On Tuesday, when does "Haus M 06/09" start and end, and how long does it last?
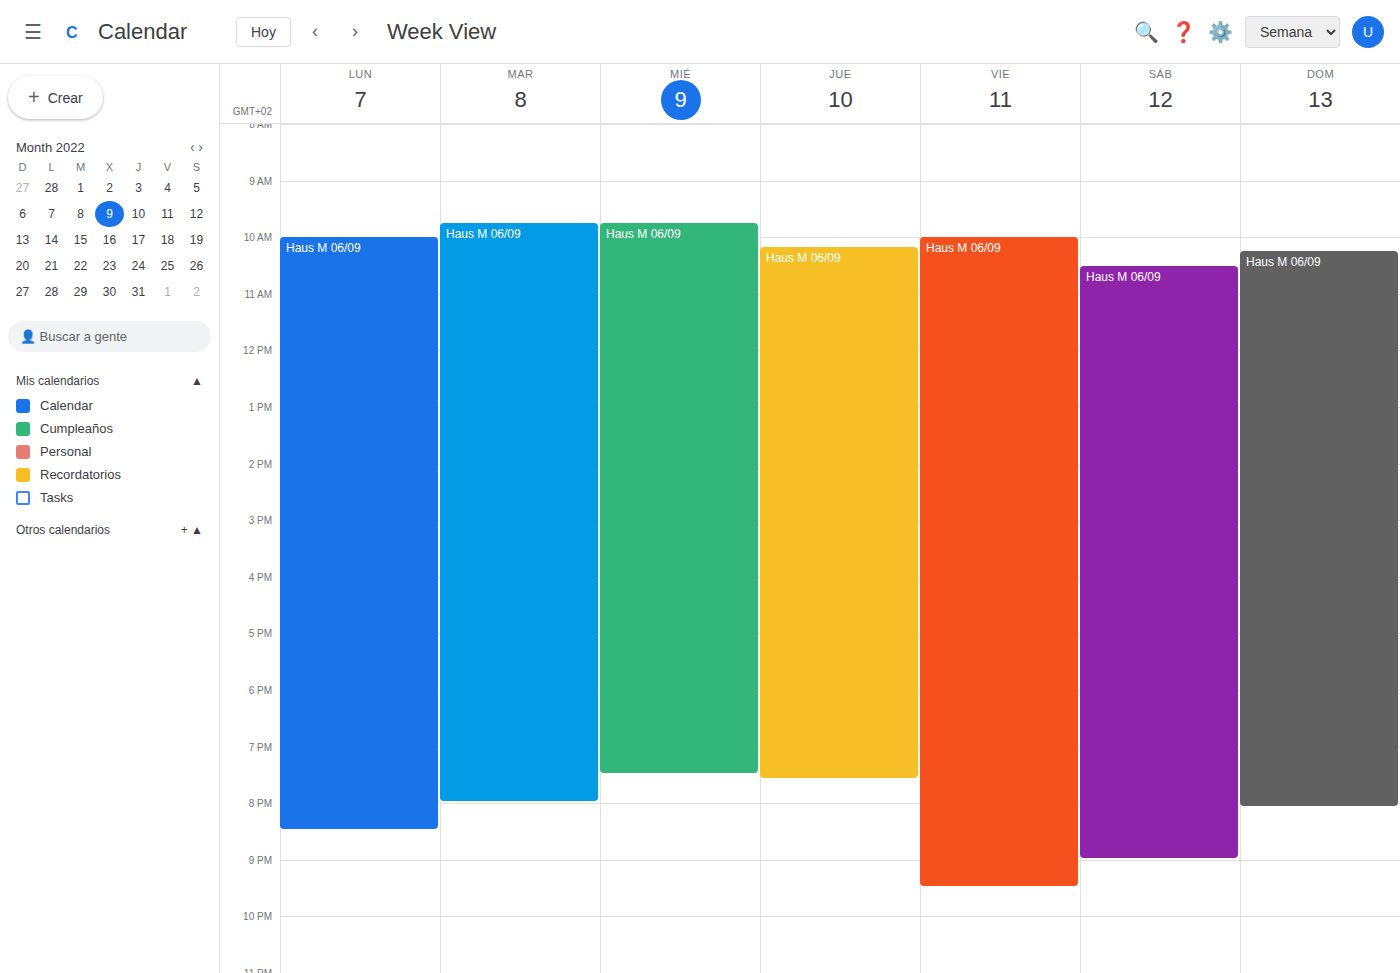
09:45 to 20:00, 10 hours 15 minutes